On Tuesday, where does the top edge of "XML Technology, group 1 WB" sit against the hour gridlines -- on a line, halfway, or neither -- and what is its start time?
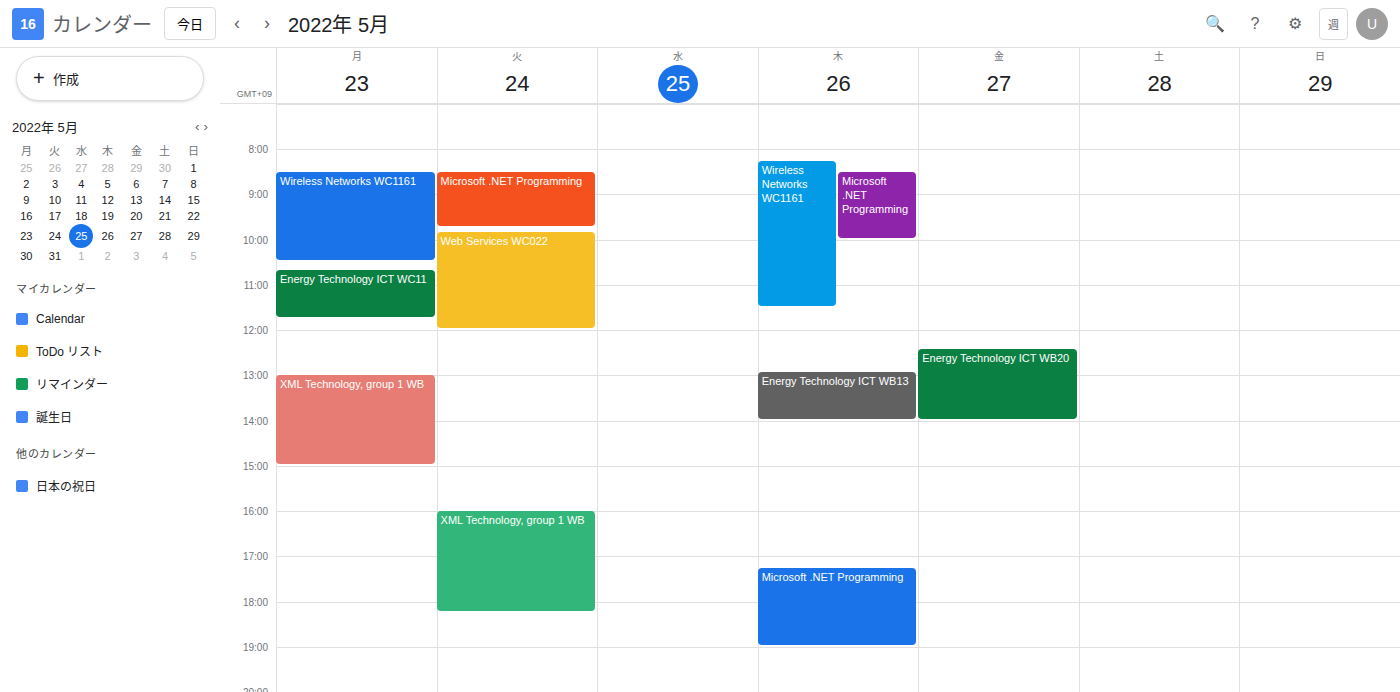
4:00 PM -- exactly on the 4 PM line.